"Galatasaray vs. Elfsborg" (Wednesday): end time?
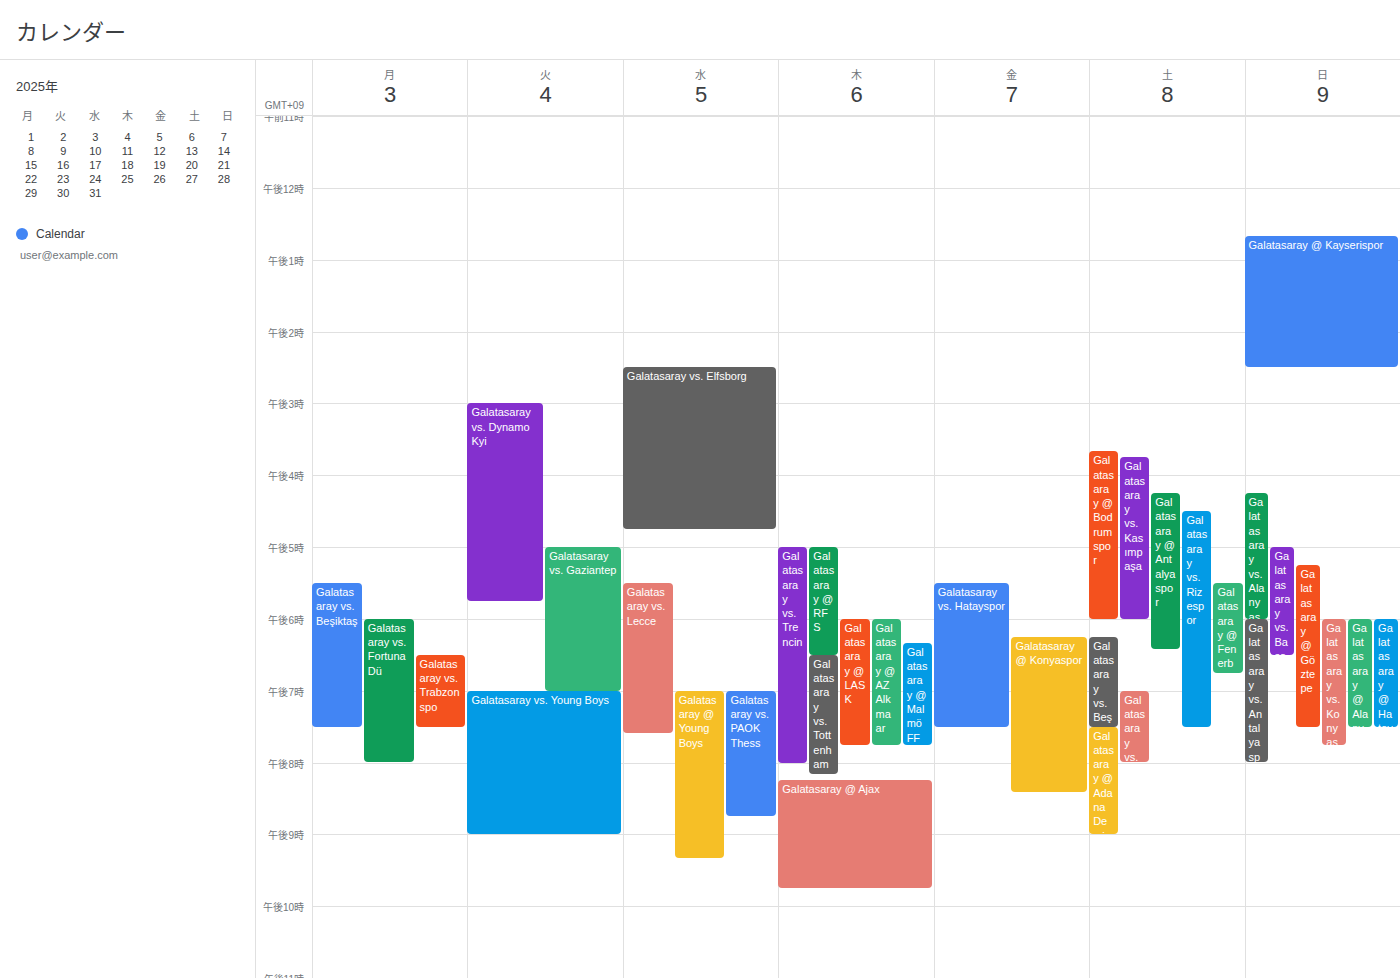
4:45 PM